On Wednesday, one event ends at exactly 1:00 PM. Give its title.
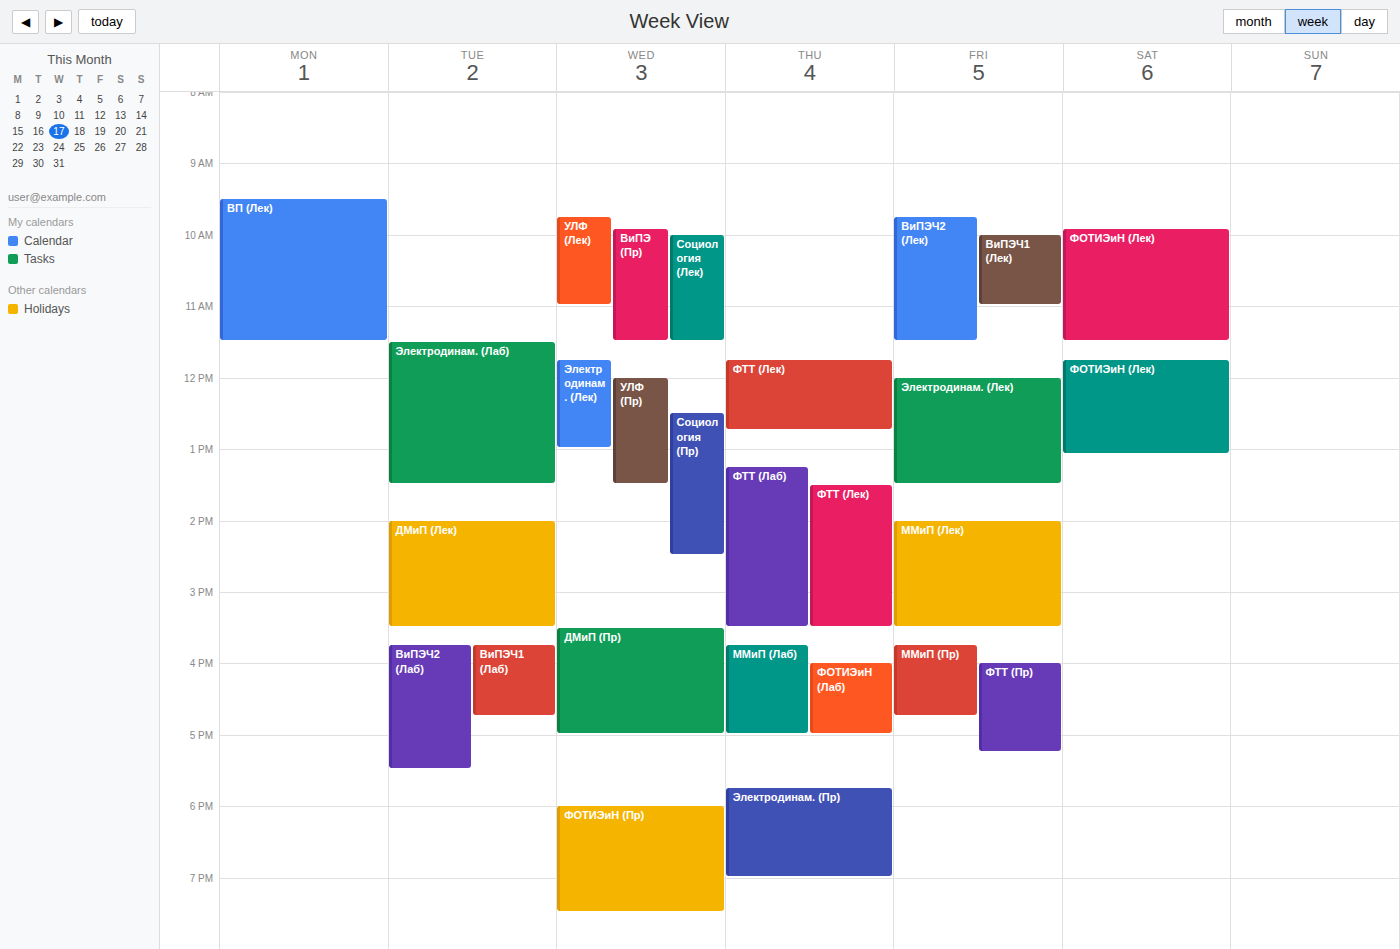
"Электродинам. (Лек)"